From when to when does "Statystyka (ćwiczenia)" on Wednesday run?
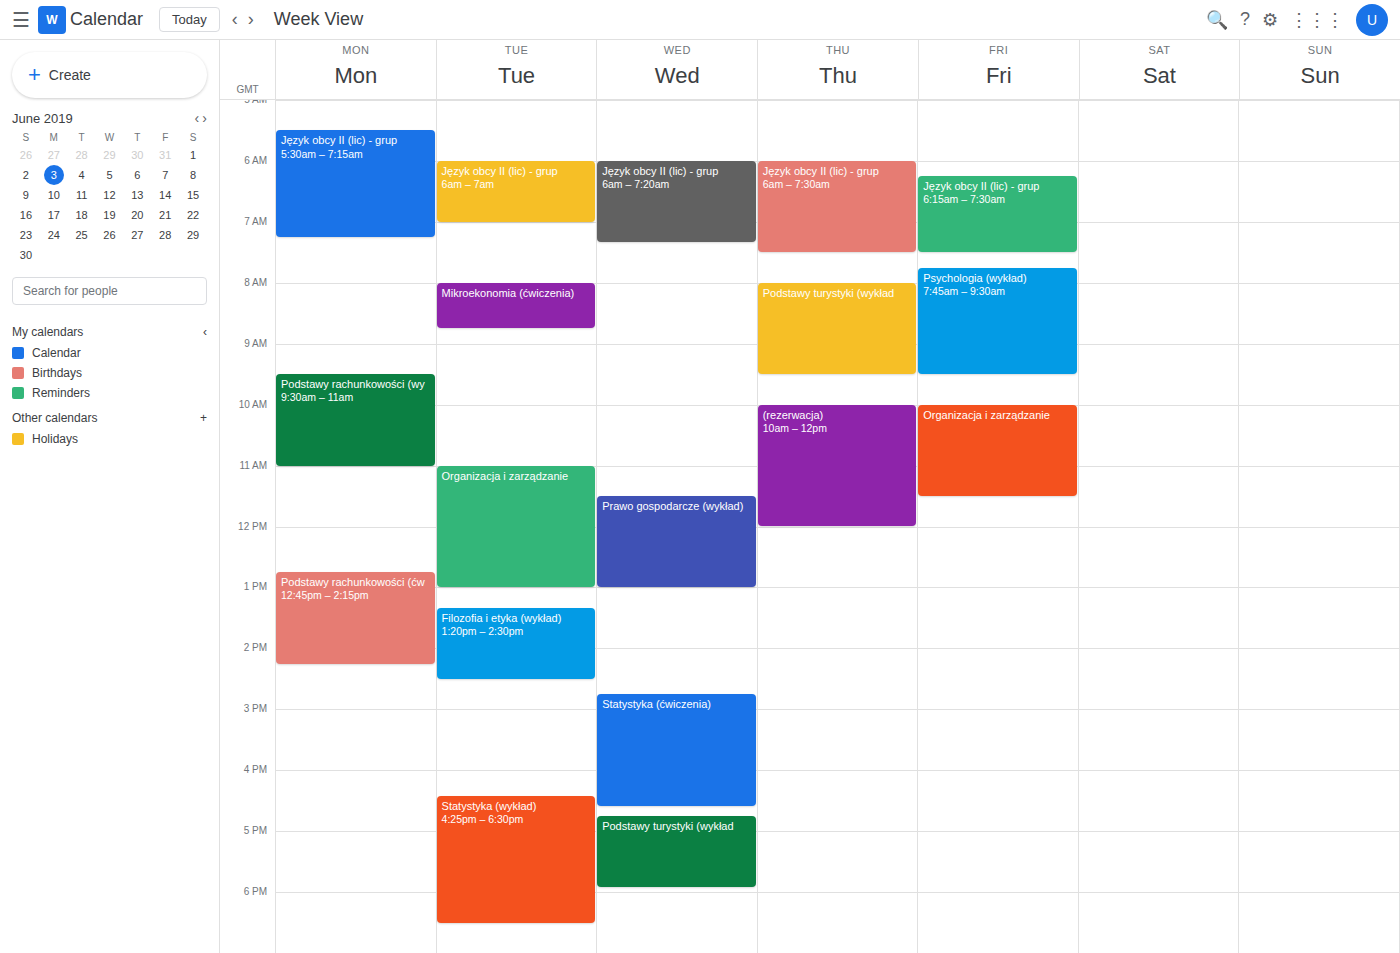
2:45 PM to 4:35 PM